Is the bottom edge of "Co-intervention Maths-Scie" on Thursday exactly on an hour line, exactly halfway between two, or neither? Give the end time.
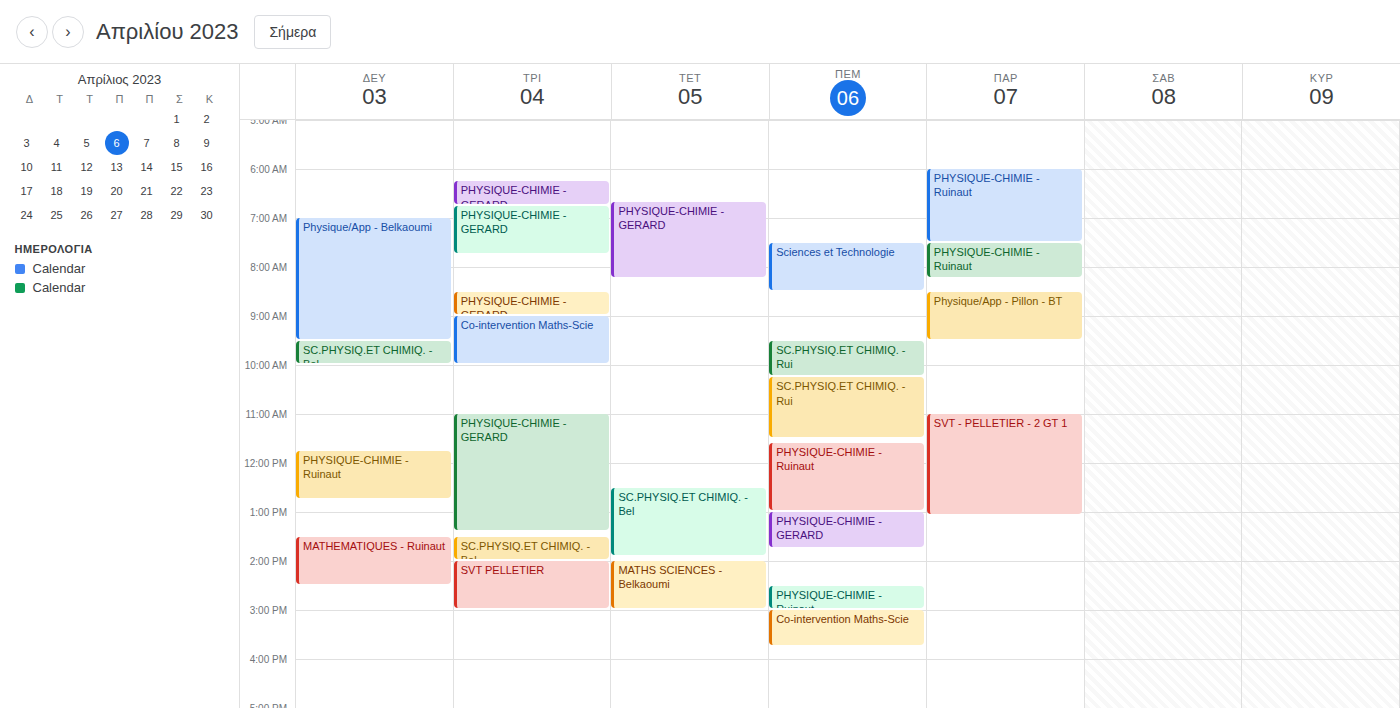
3:45 PM -- neither: three quarters of the way from the 3 PM line to the 4 PM line.